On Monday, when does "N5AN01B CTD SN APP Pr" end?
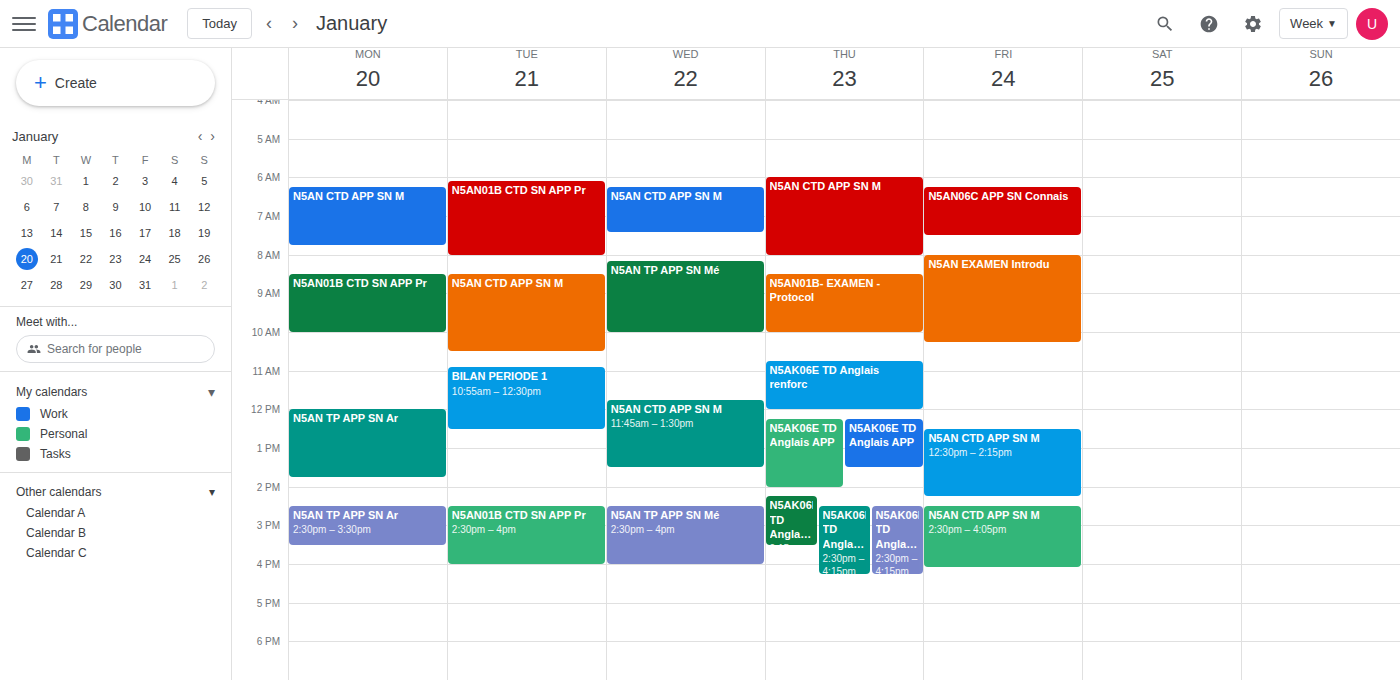
10:00 AM